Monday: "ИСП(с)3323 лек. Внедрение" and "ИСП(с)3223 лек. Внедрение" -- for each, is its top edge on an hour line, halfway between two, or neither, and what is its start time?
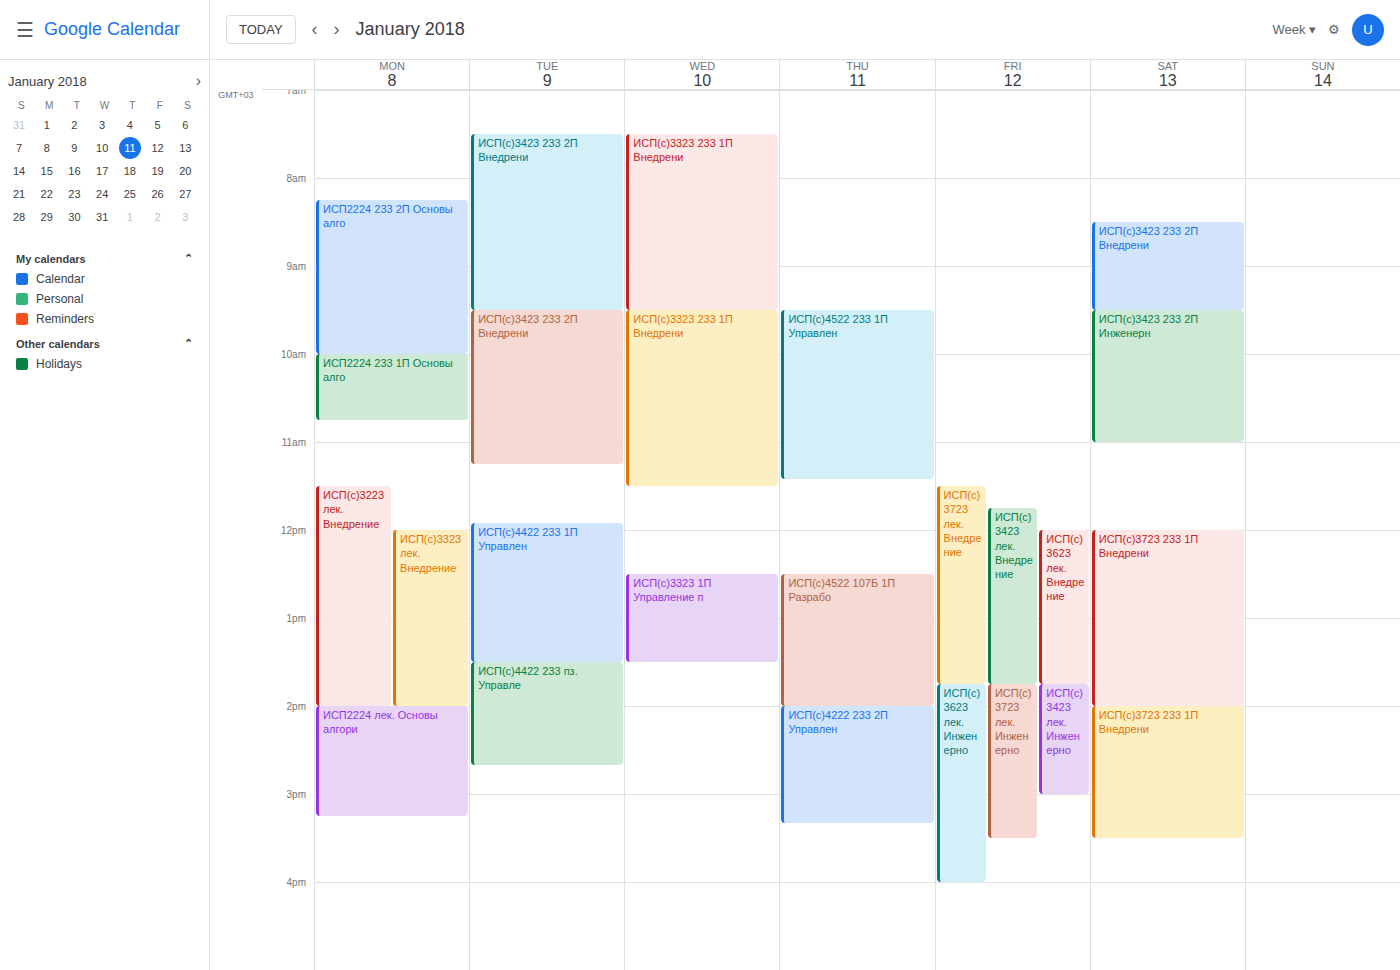
"ИСП(с)3323 лек. Внедрение": 12:00, exactly on the 12:00 line. "ИСП(с)3223 лек. Внедрение": 11:30, halfway between the 11:00 and 12:00 lines.